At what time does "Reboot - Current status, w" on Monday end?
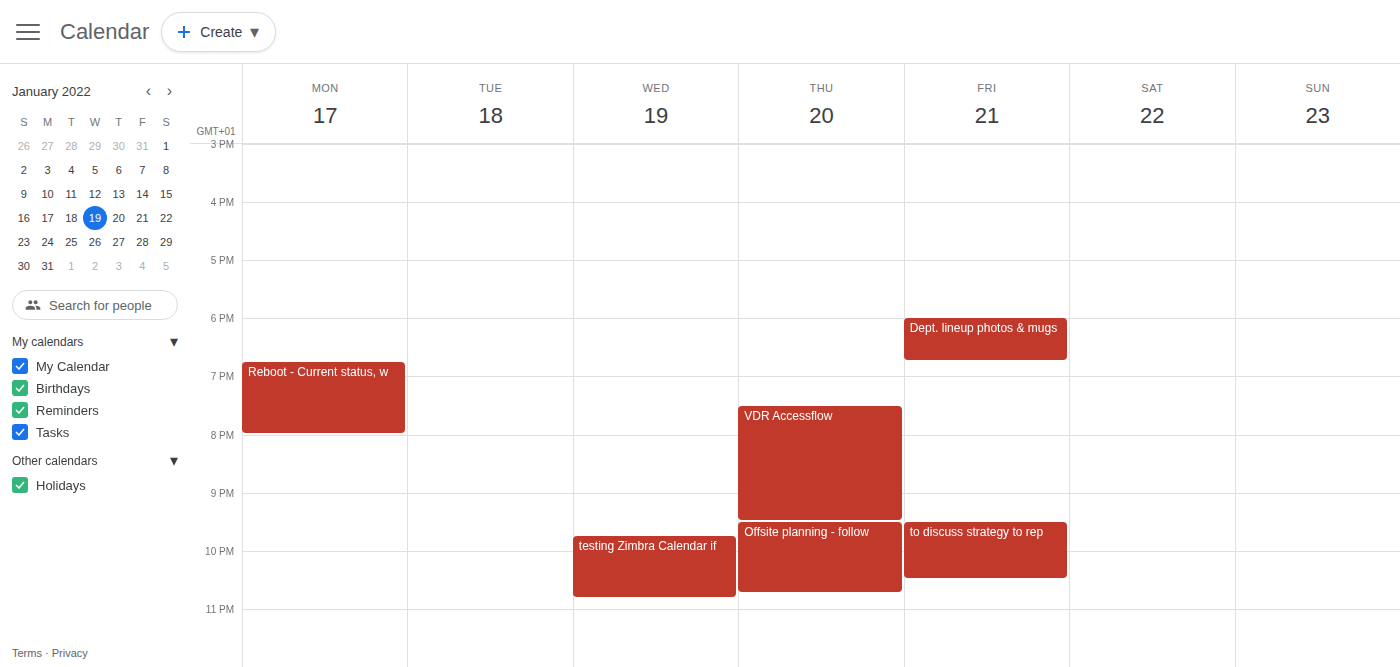
8:00 PM